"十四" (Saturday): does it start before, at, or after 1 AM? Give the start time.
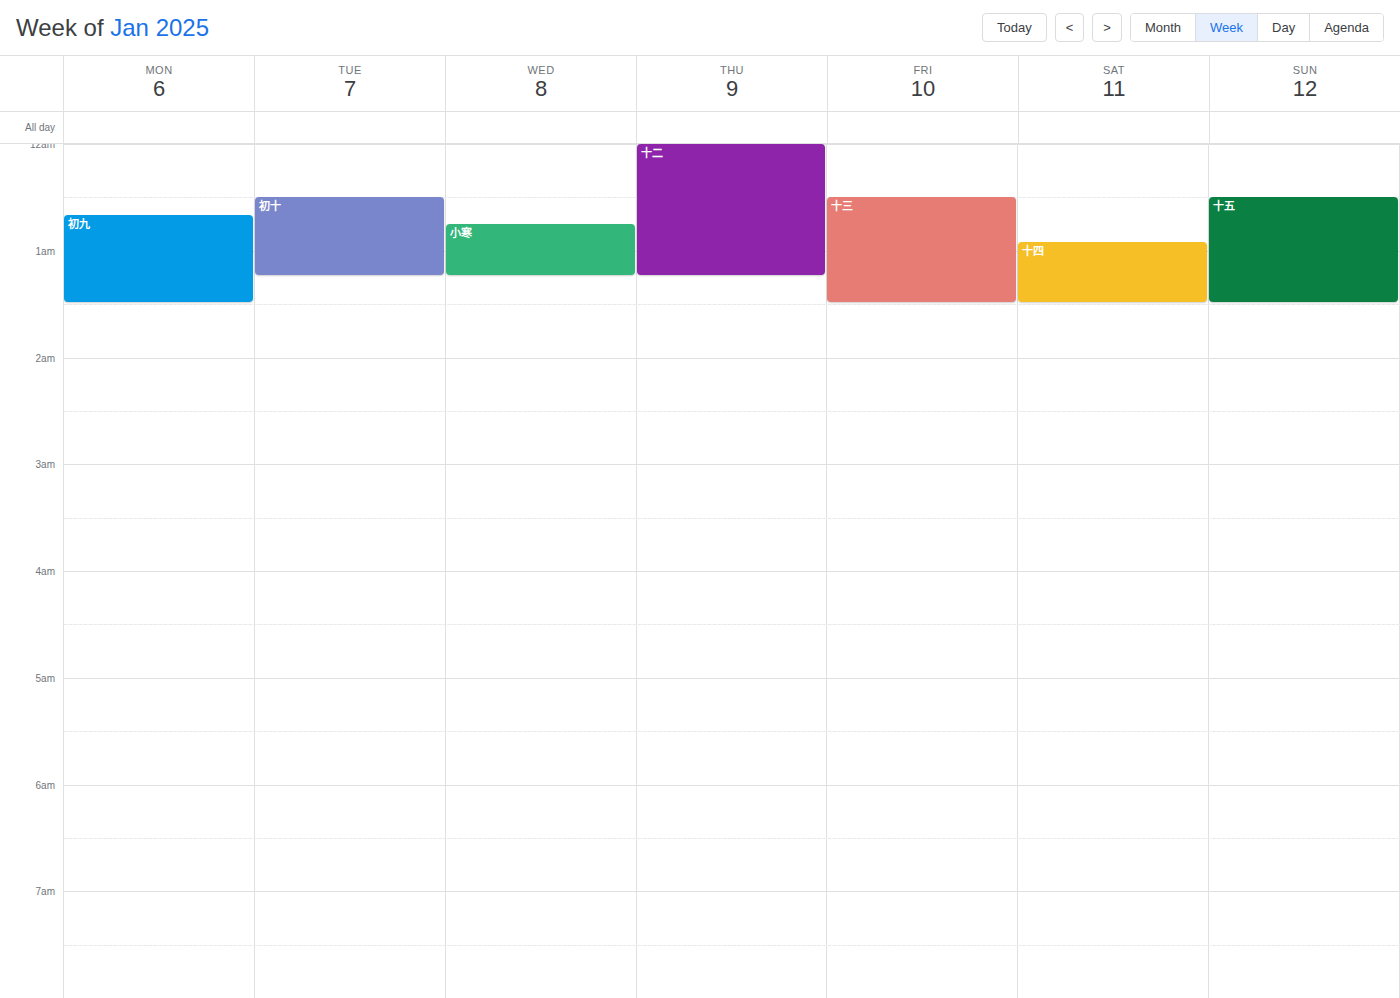
12:55 AM -- before 1 AM, 5 minutes above the 1 AM line.